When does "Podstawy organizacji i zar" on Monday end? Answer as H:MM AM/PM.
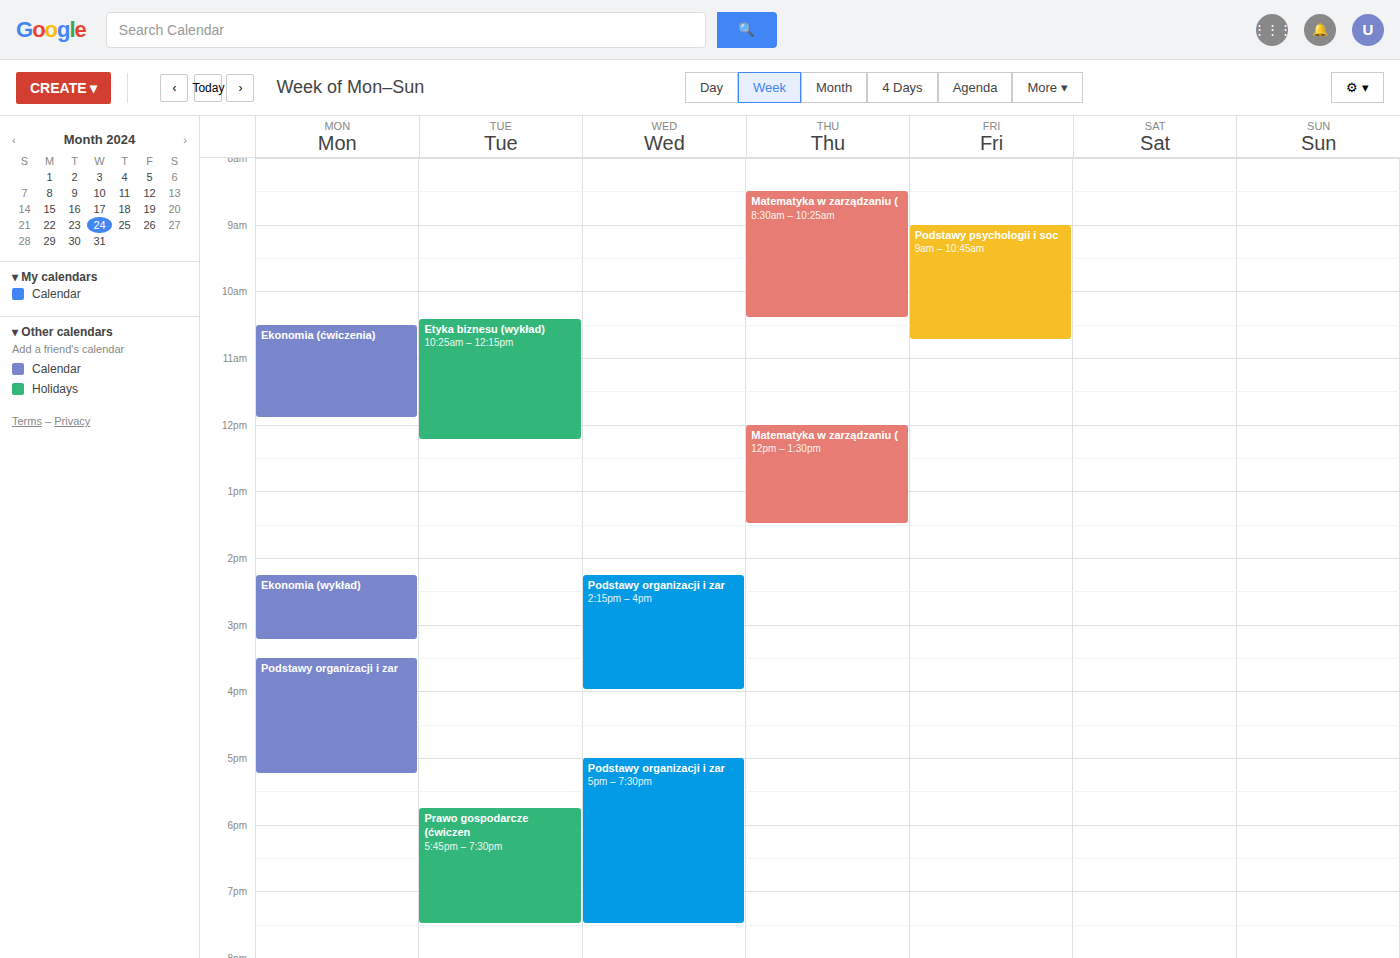
5:15 PM